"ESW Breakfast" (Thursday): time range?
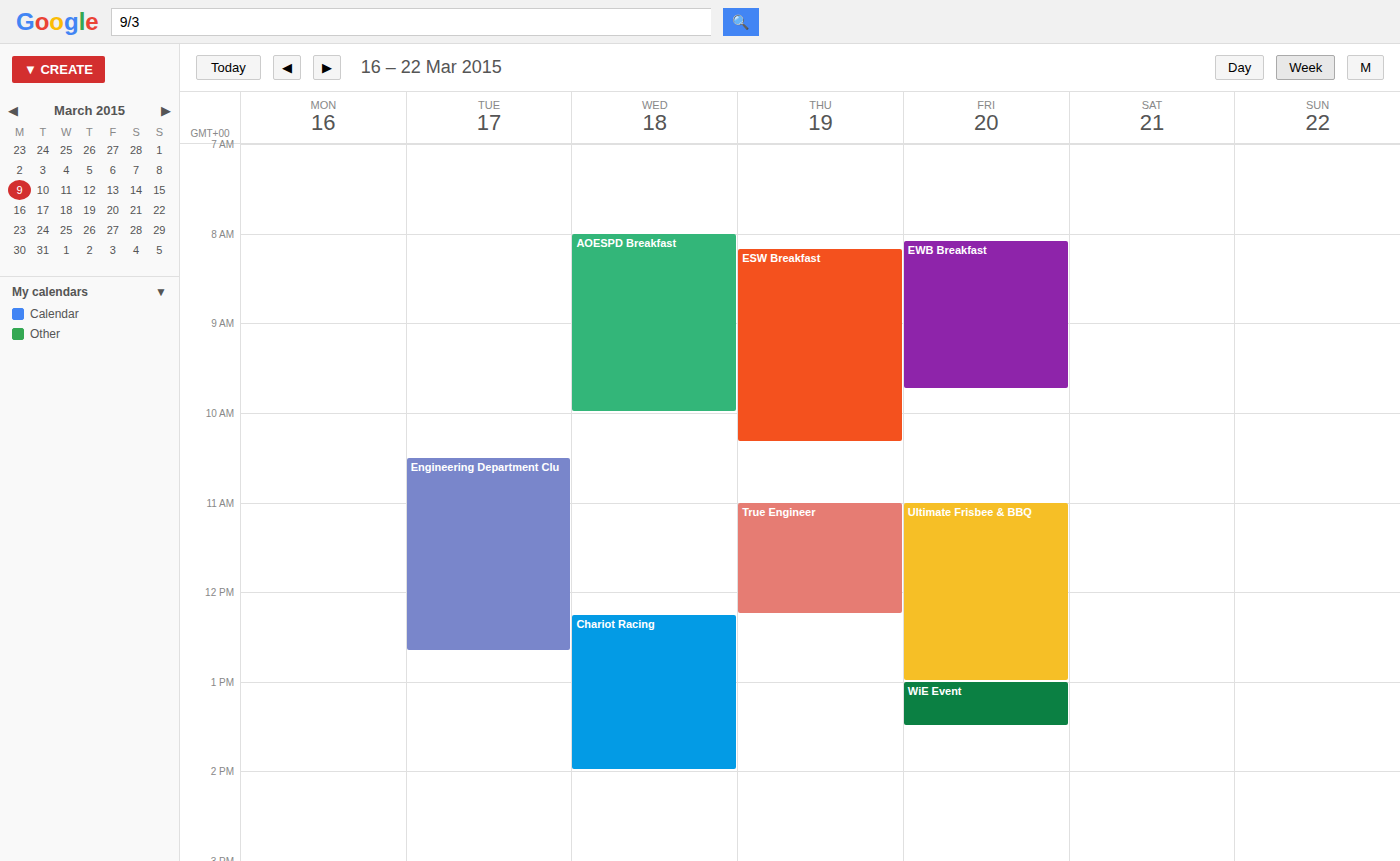
8:10 AM to 10:20 AM